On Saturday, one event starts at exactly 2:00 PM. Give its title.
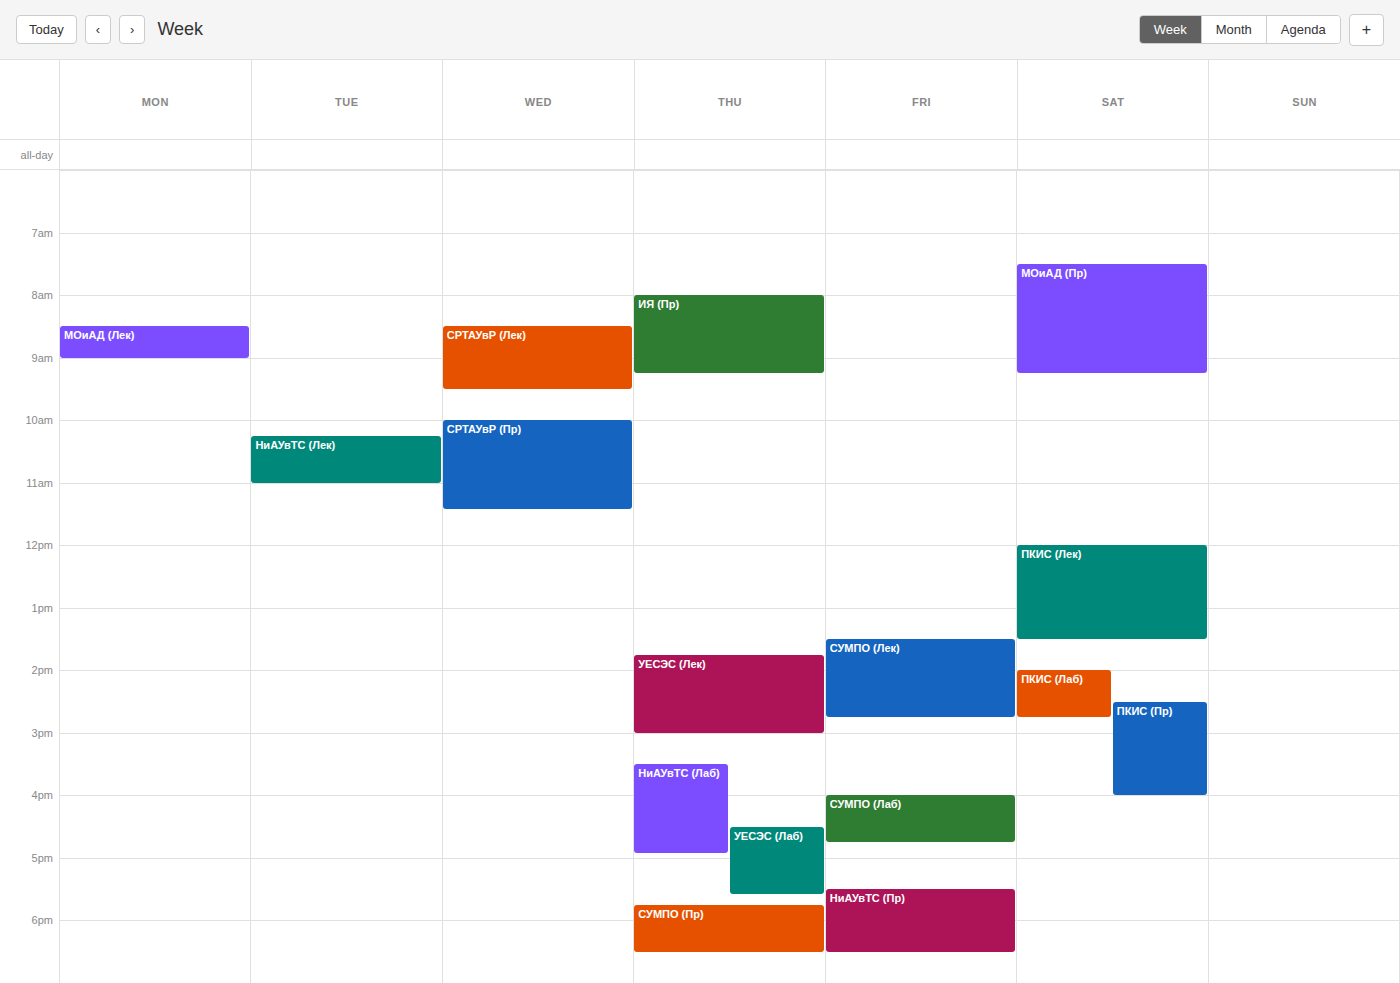
"ПКИС (Лаб)"